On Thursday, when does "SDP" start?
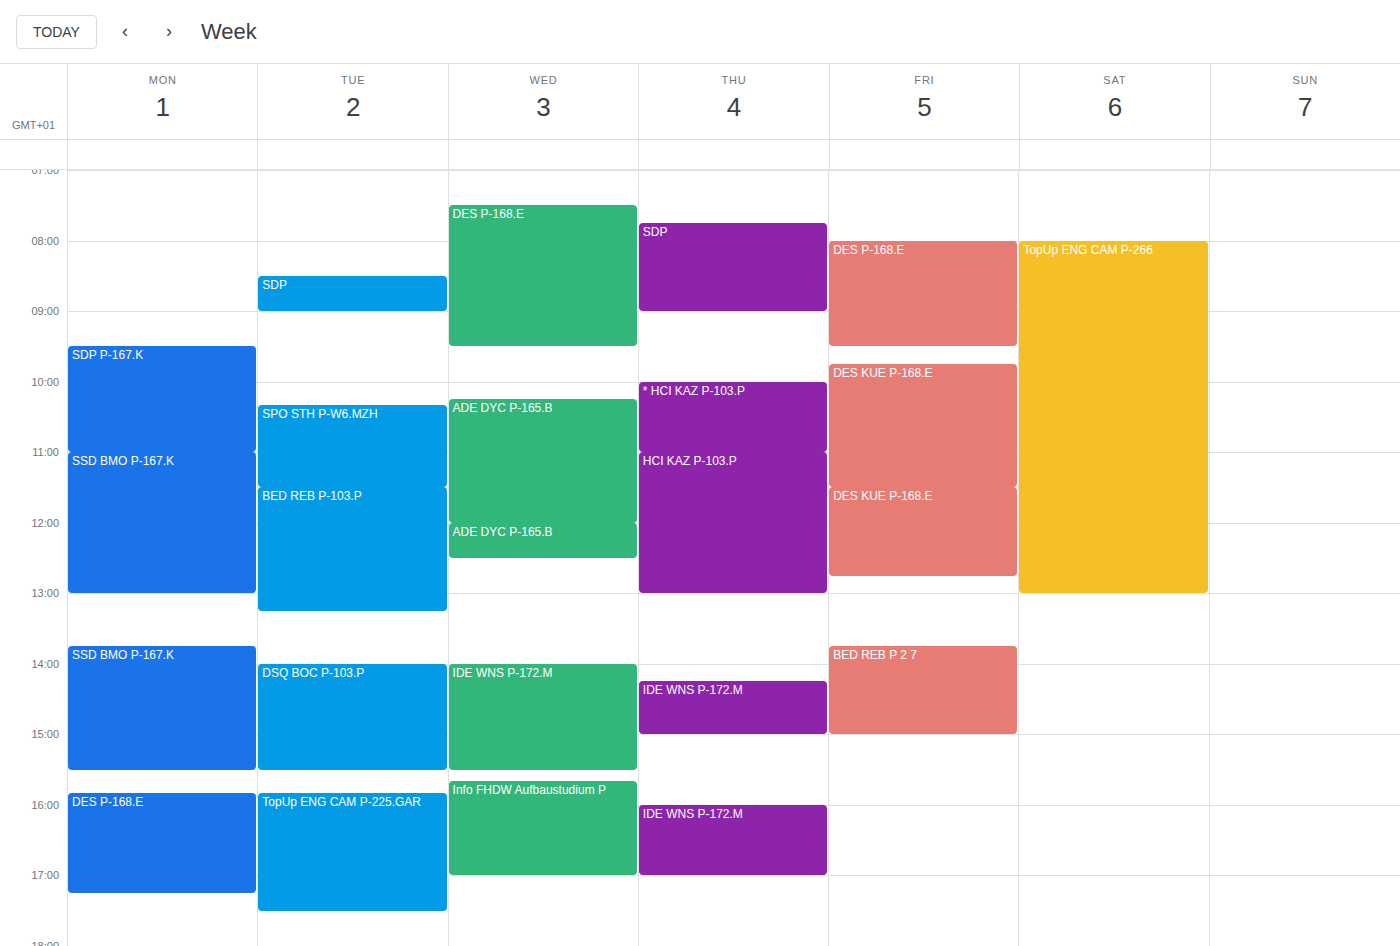
07:45